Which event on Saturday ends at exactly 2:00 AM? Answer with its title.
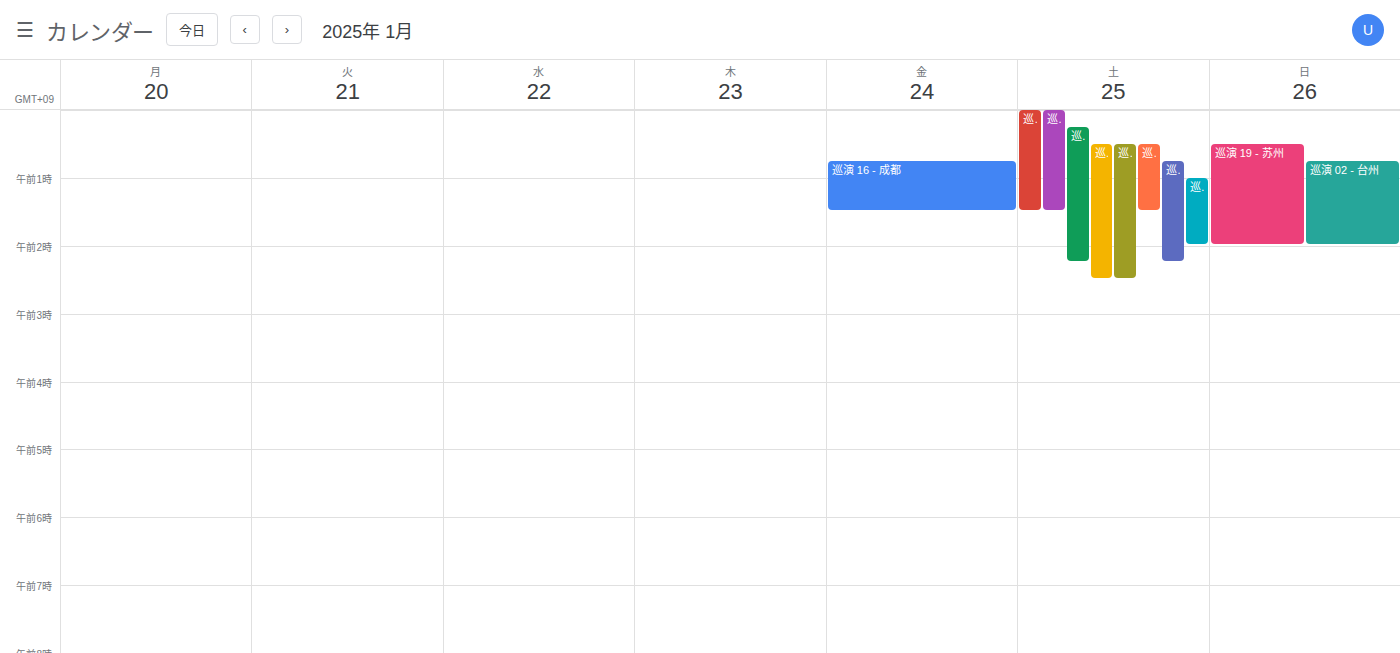
"巡演 18 - 待定"